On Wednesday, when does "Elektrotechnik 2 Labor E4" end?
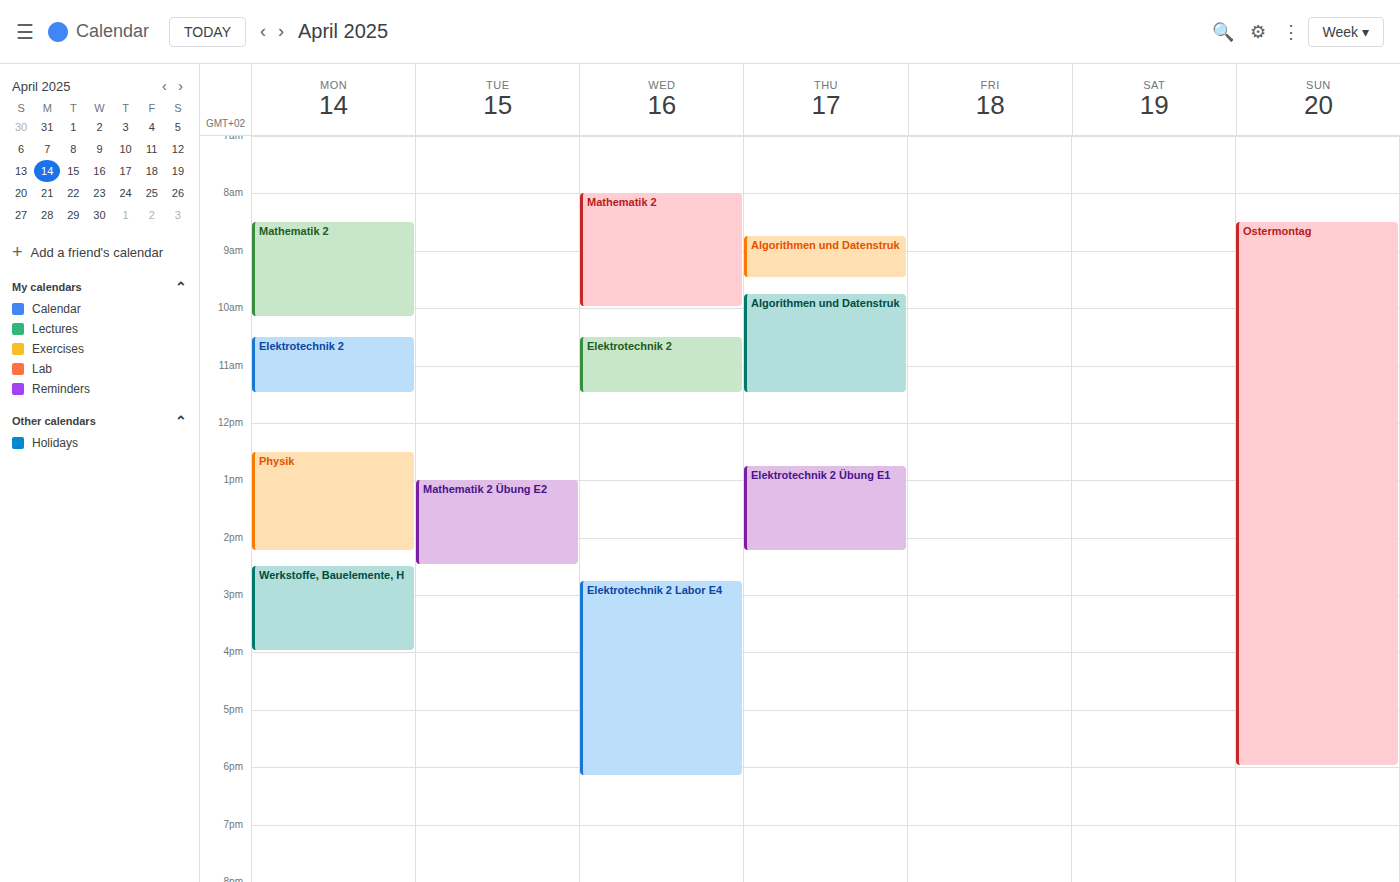
18:10